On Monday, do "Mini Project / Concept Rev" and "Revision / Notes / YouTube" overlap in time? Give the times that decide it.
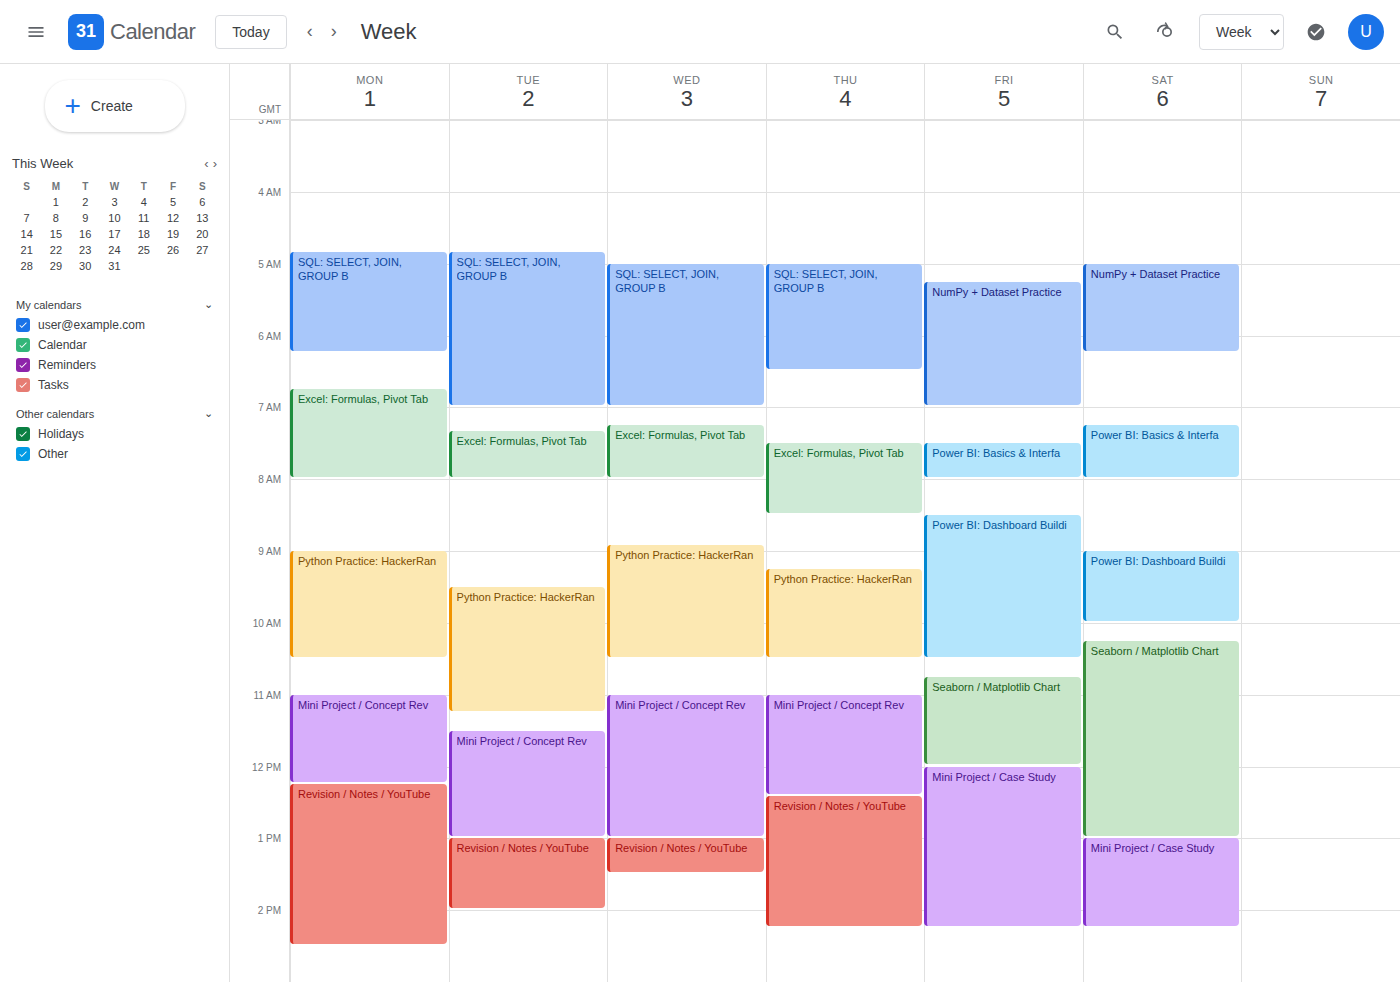
"Mini Project / Concept Rev" ends at 12:15 PM, exactly when "Revision / Notes / YouTube" starts -- they touch but do not overlap.